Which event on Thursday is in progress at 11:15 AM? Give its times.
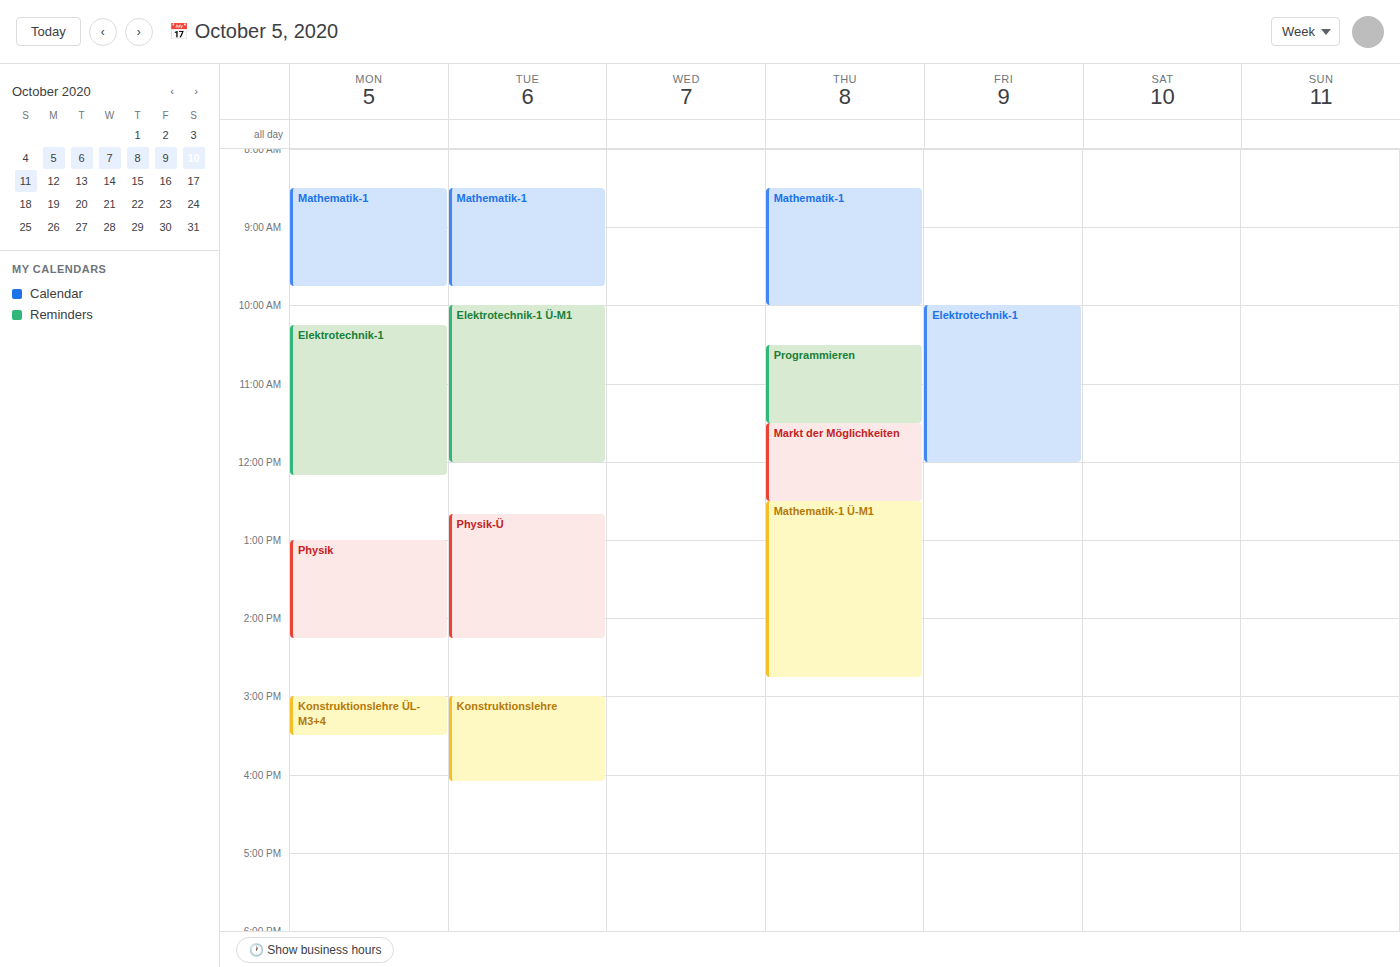
"Programmieren", 10:30 AM to 11:30 AM